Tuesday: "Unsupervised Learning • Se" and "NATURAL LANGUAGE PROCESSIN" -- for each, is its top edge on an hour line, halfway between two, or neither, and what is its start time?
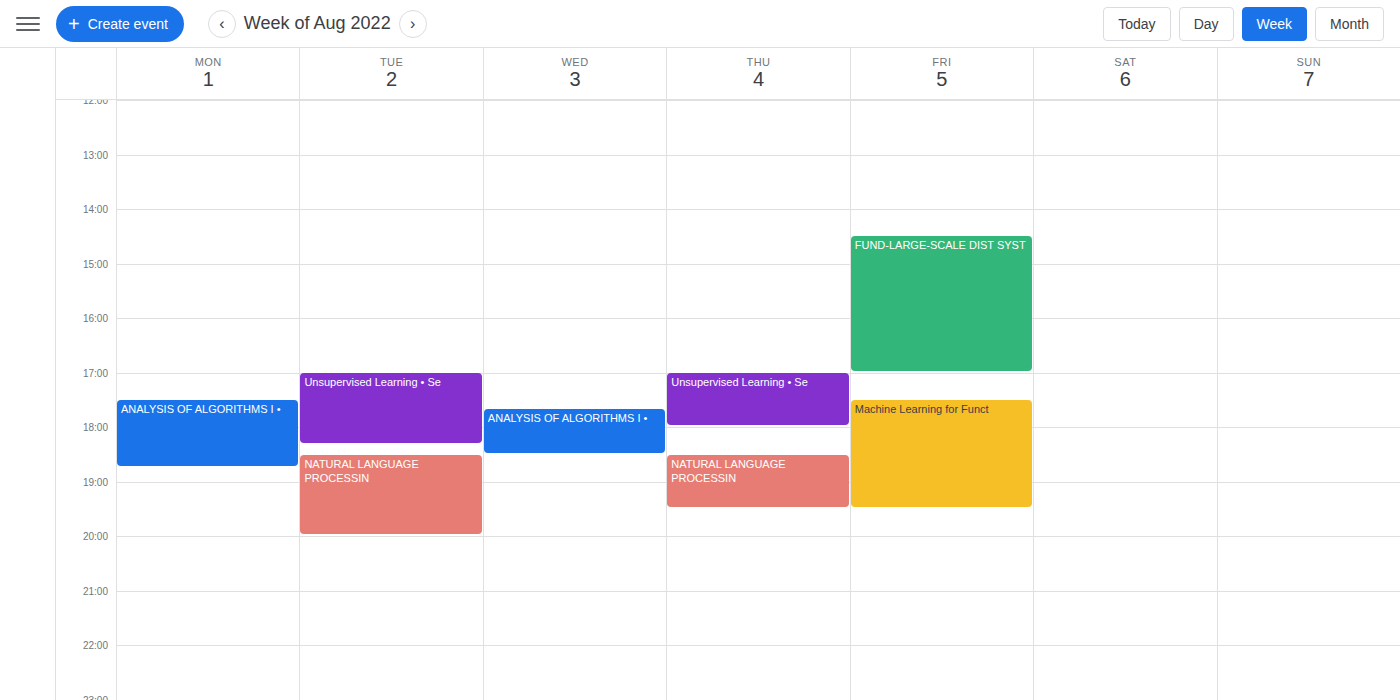
"Unsupervised Learning • Se": 5:00 PM, exactly on the 5 PM line. "NATURAL LANGUAGE PROCESSIN": 6:30 PM, halfway between the 6 PM and 7 PM lines.